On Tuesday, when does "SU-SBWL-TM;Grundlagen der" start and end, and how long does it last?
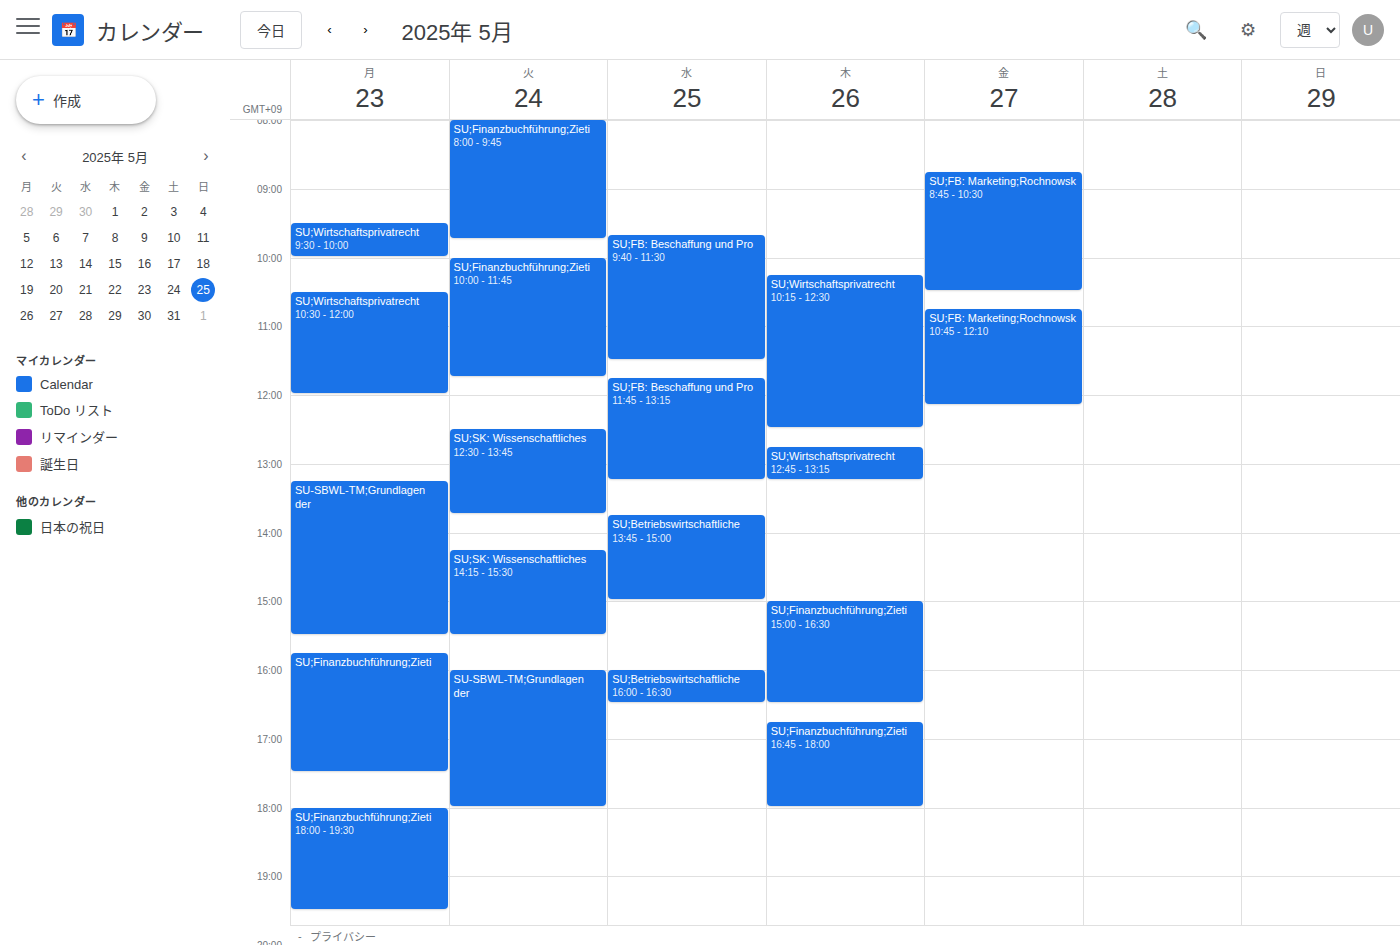
16:00 to 18:00, 2 hours